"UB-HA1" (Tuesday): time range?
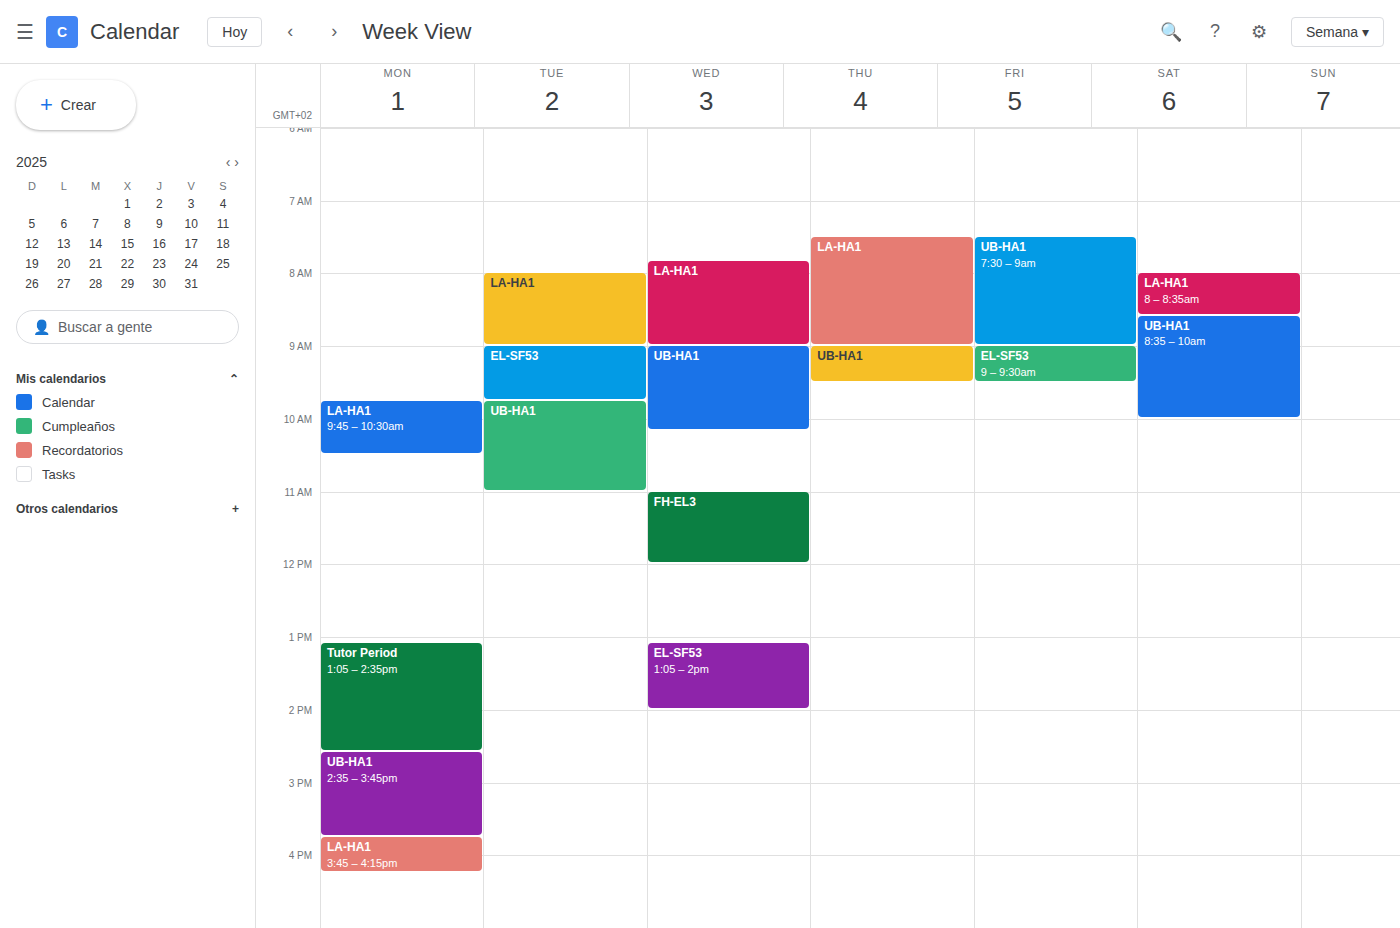
9:45 AM to 11:00 AM